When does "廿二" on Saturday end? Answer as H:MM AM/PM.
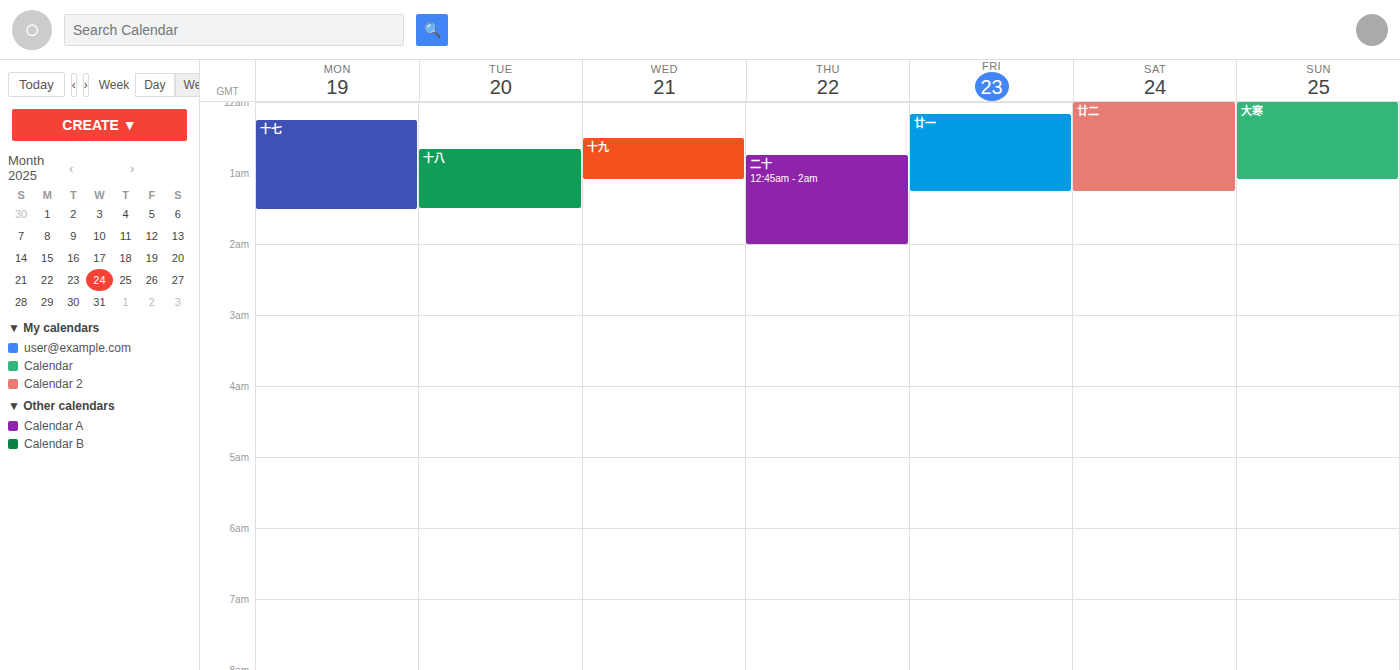
1:15 AM